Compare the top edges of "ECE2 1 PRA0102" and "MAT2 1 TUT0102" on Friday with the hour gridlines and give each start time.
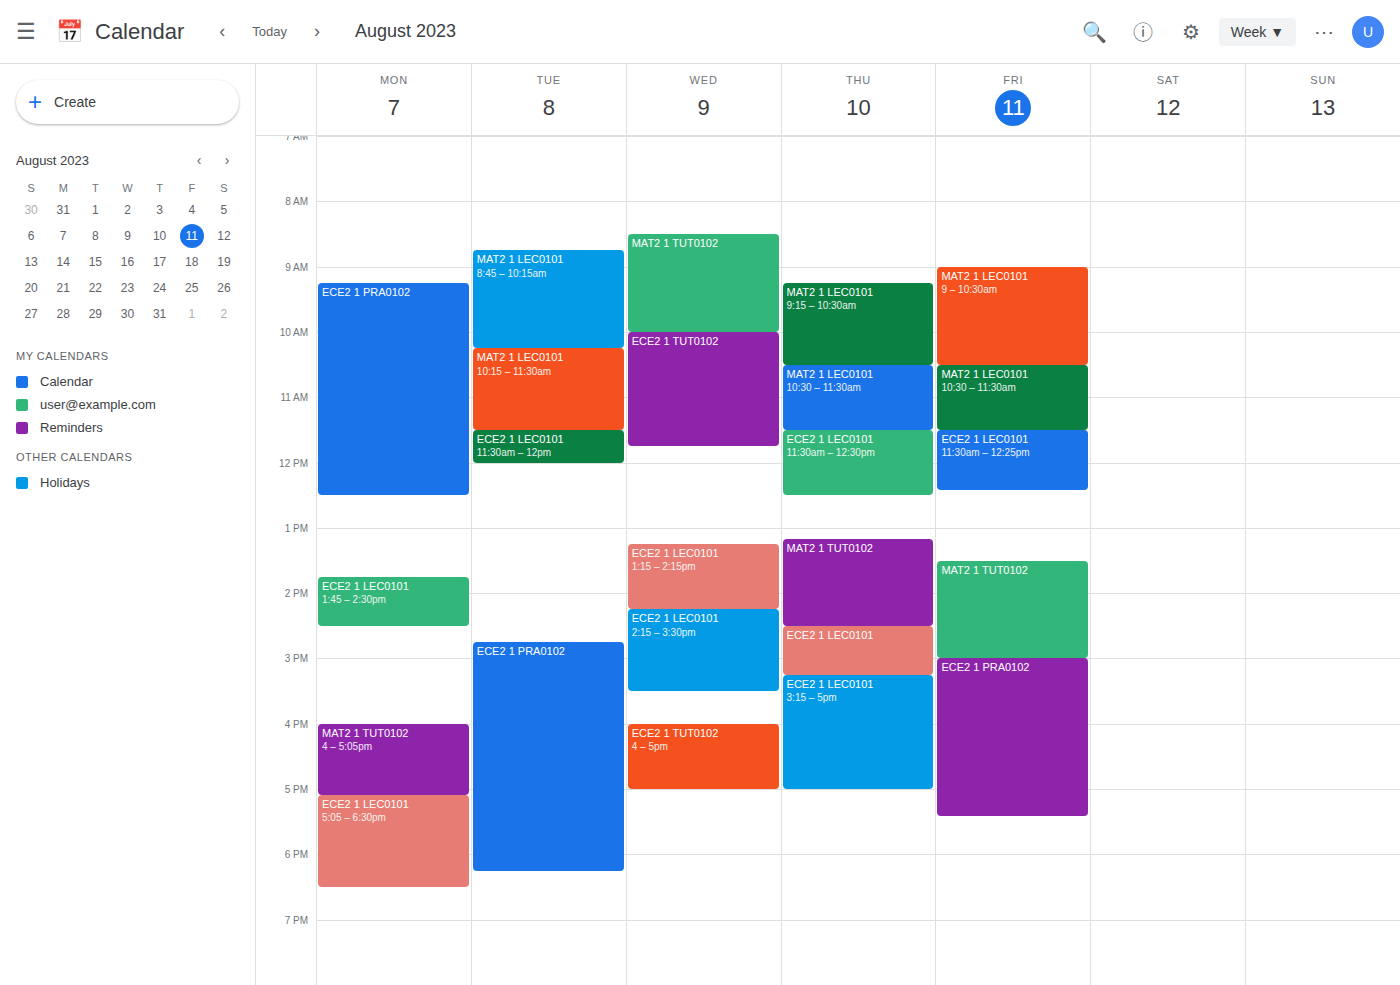
"ECE2 1 PRA0102": 3:00 PM, exactly on the 3 PM line. "MAT2 1 TUT0102": 1:30 PM, halfway between the 1 PM and 2 PM lines.